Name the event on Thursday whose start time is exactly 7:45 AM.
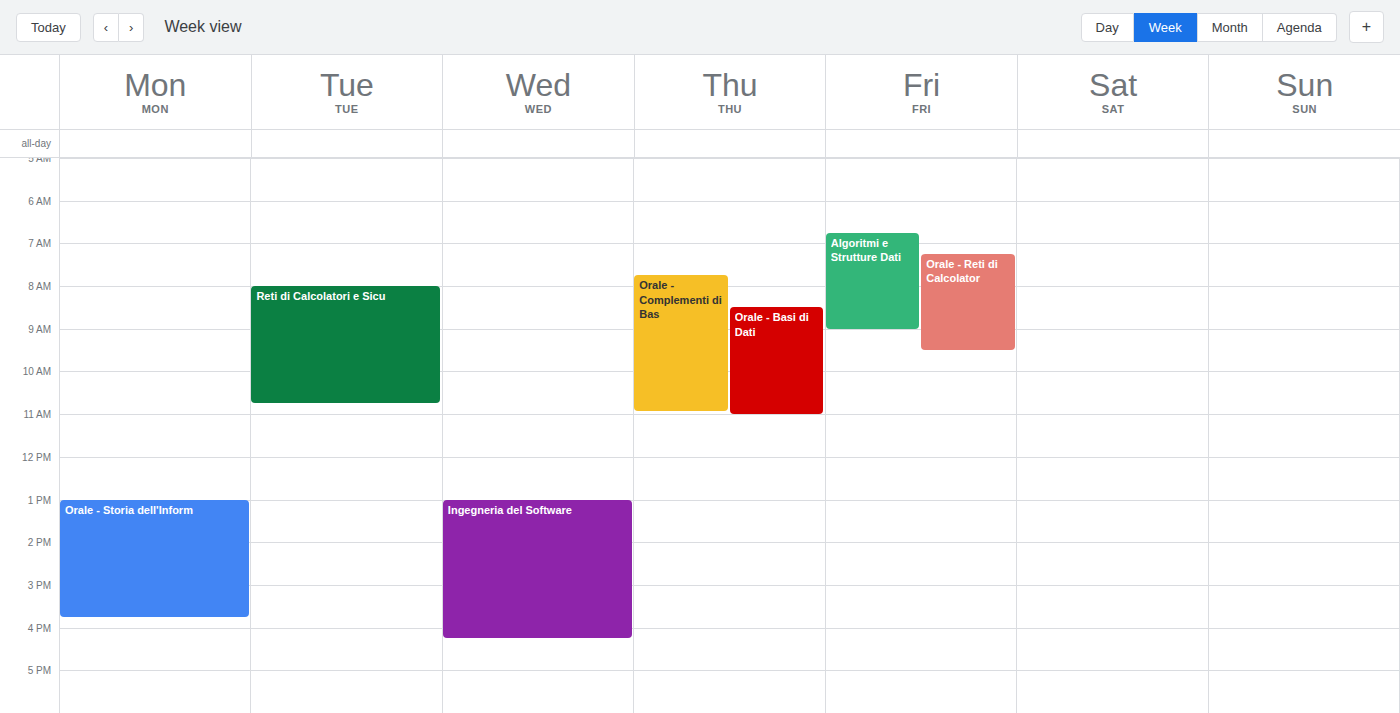
"Orale - Complementi di Bas"